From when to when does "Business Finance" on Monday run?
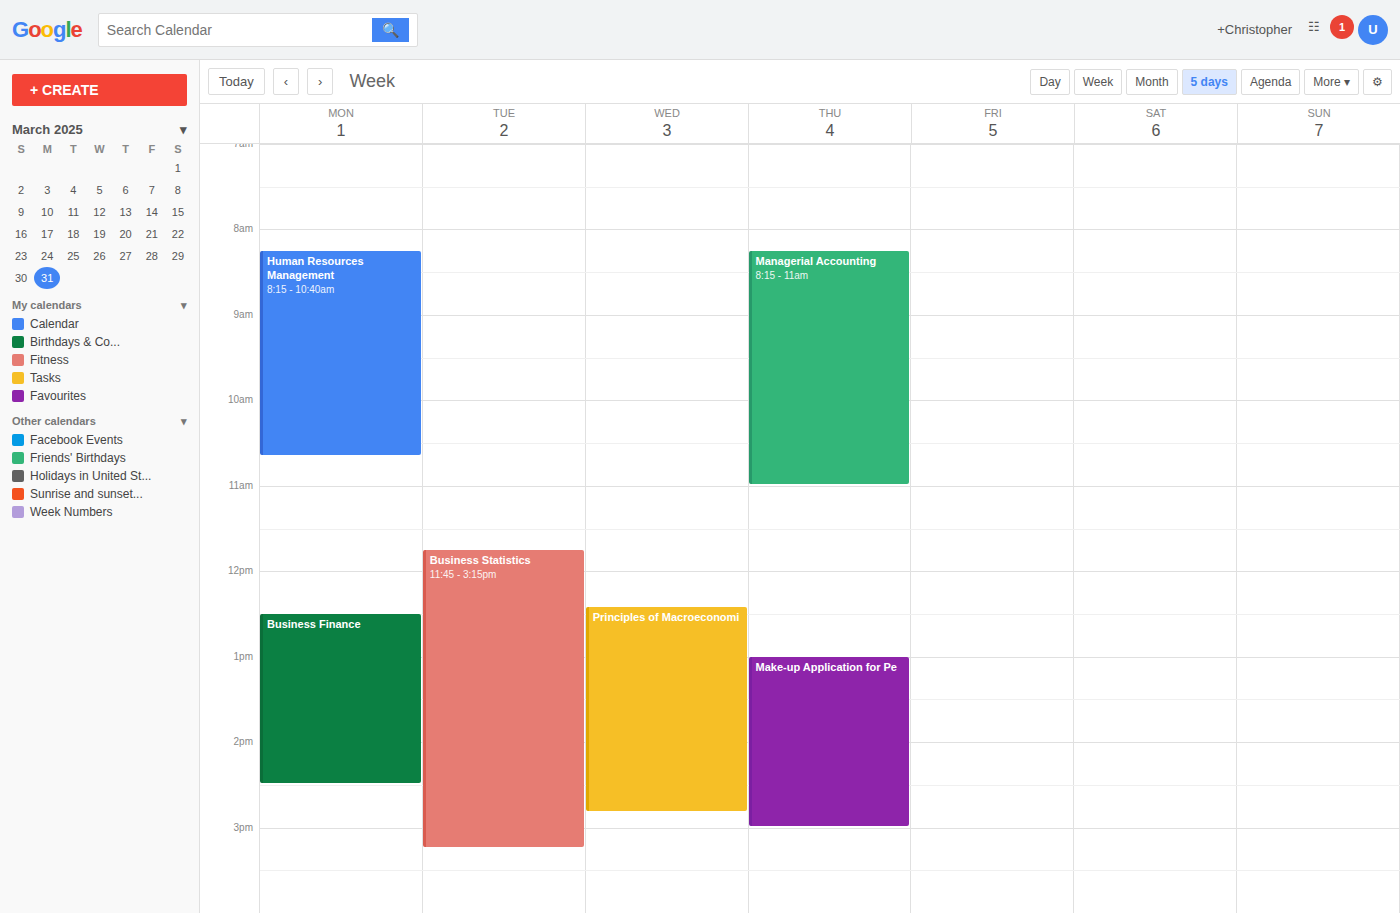
12:30 PM to 2:30 PM